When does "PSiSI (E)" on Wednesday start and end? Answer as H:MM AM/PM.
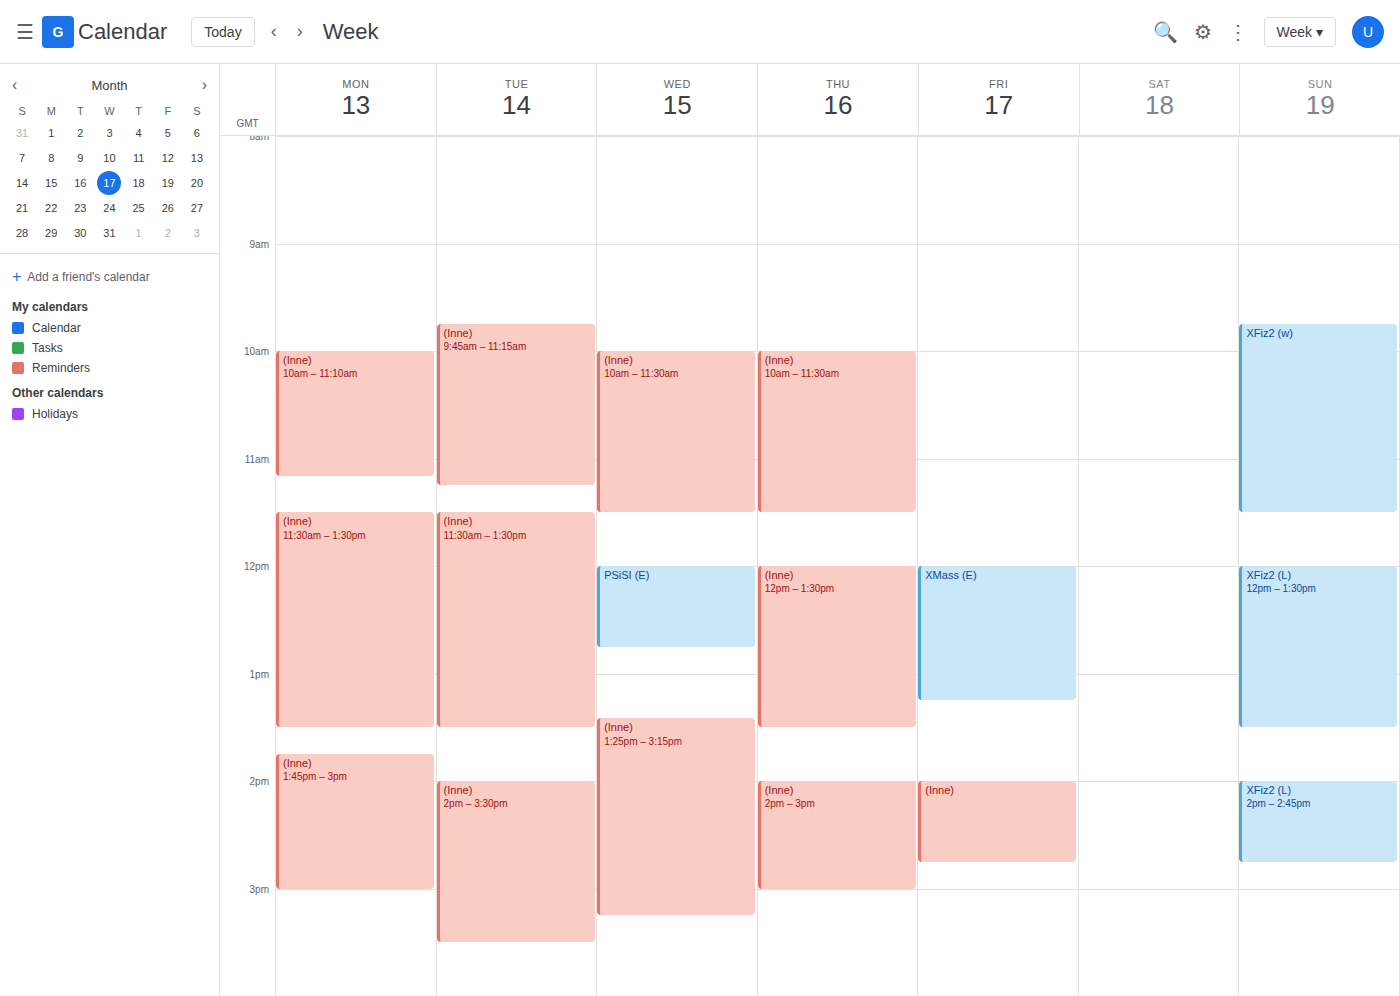
12:00 PM to 12:45 PM